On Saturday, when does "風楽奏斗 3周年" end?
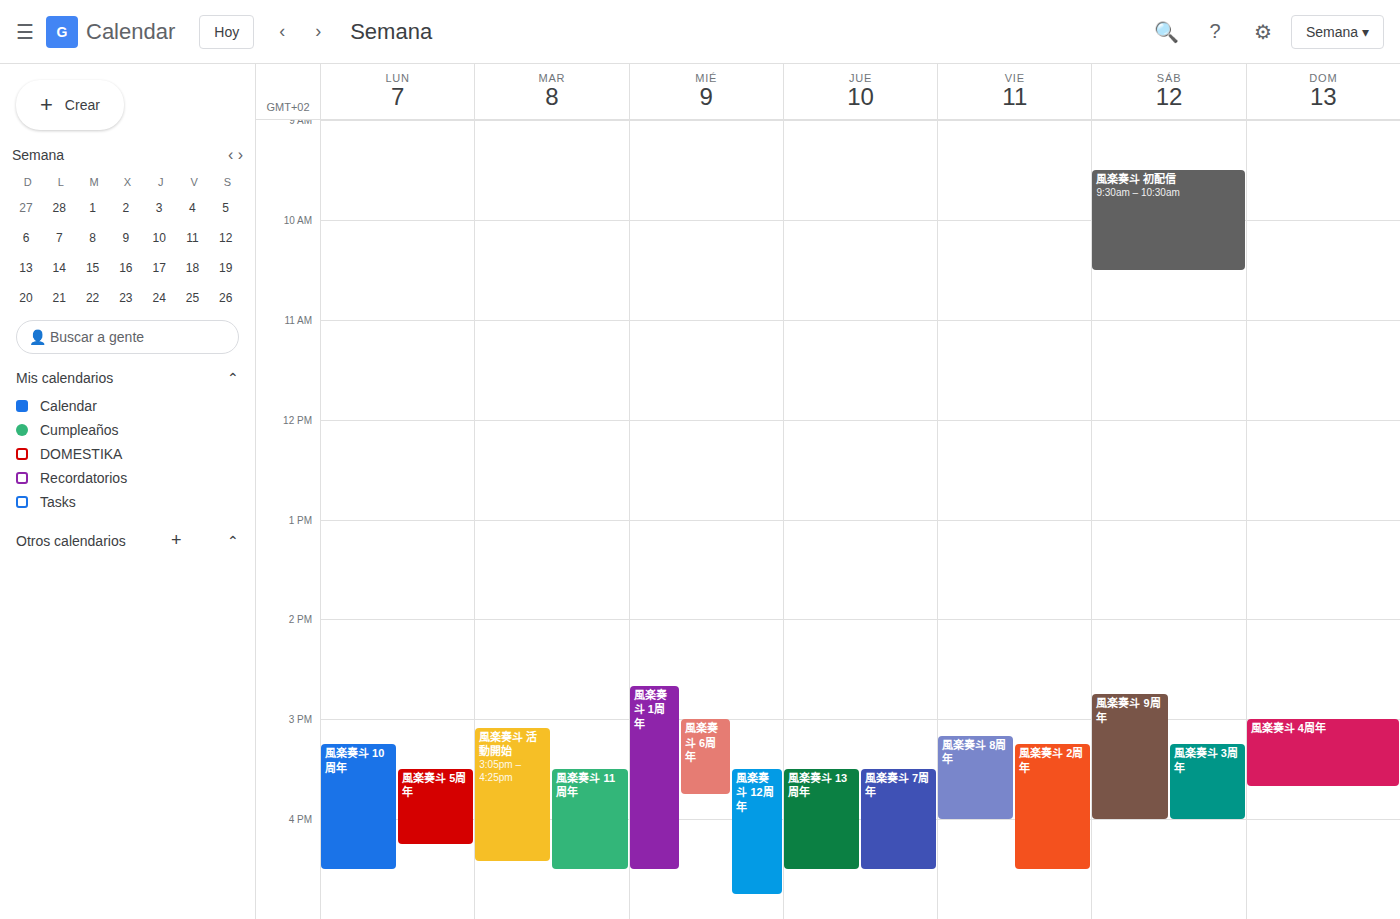
4:00 PM